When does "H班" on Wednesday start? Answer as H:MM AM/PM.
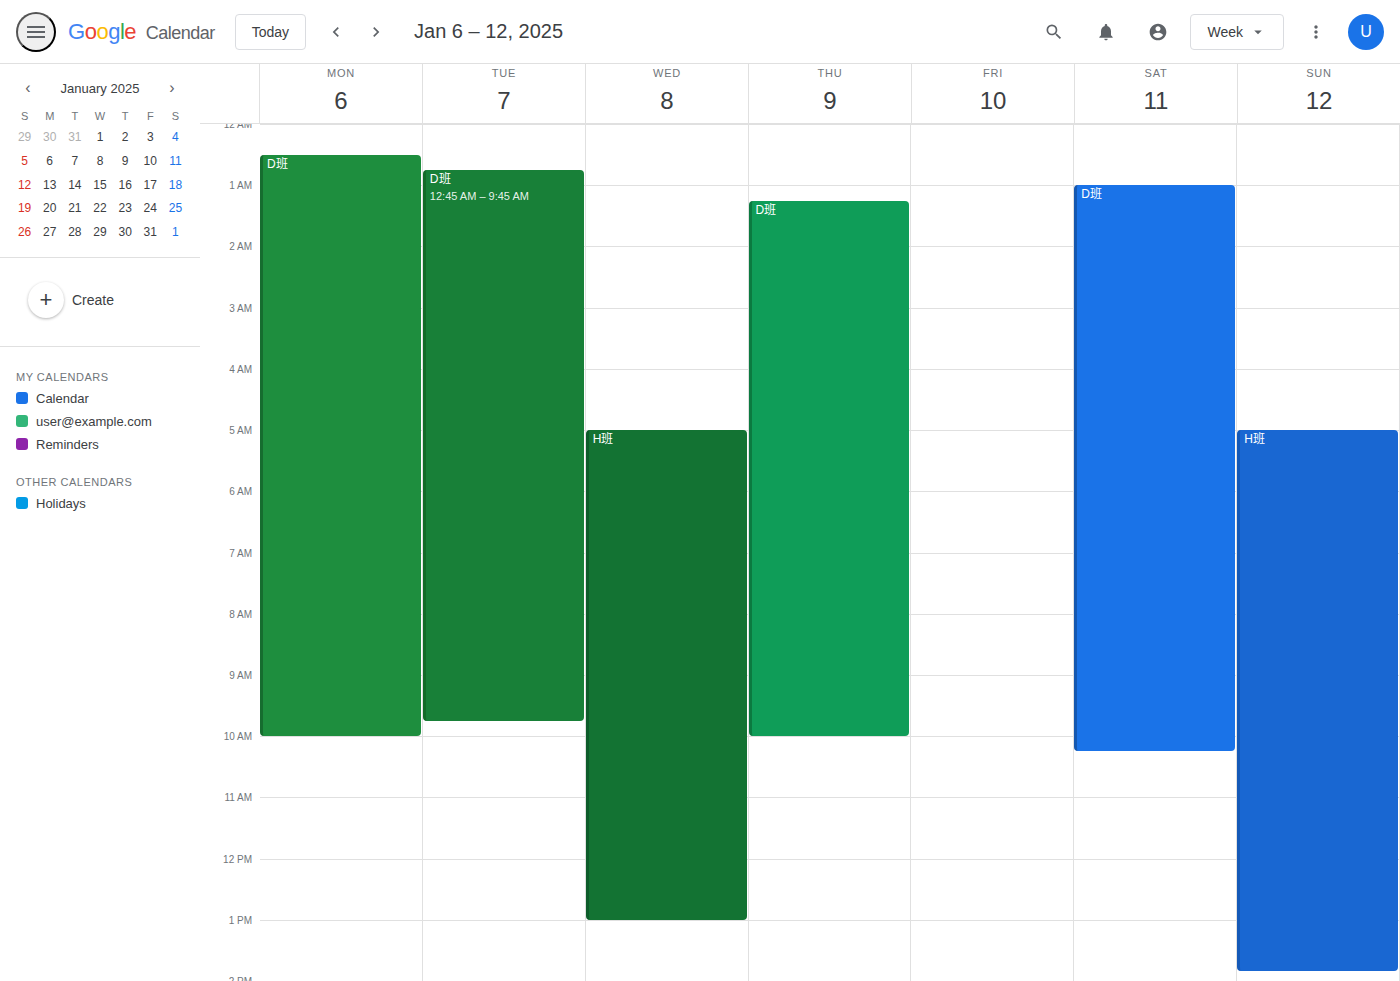
5:00 AM